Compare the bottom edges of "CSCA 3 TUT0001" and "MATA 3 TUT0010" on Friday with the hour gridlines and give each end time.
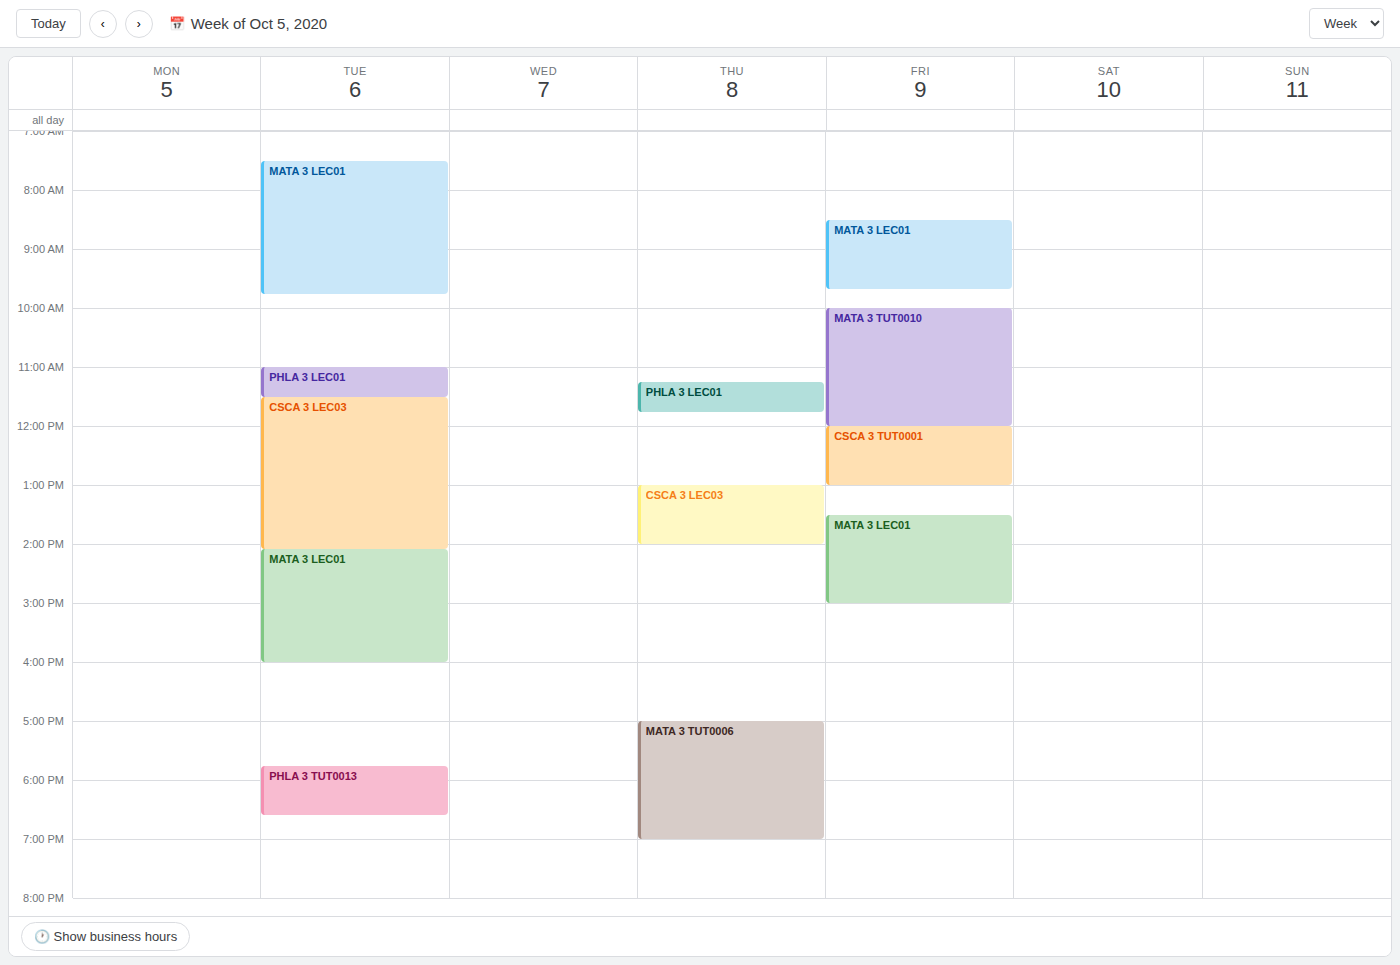
"CSCA 3 TUT0001": 1:00 PM, exactly on the 1 PM line. "MATA 3 TUT0010": 12:00 PM, exactly on the 12 PM line.